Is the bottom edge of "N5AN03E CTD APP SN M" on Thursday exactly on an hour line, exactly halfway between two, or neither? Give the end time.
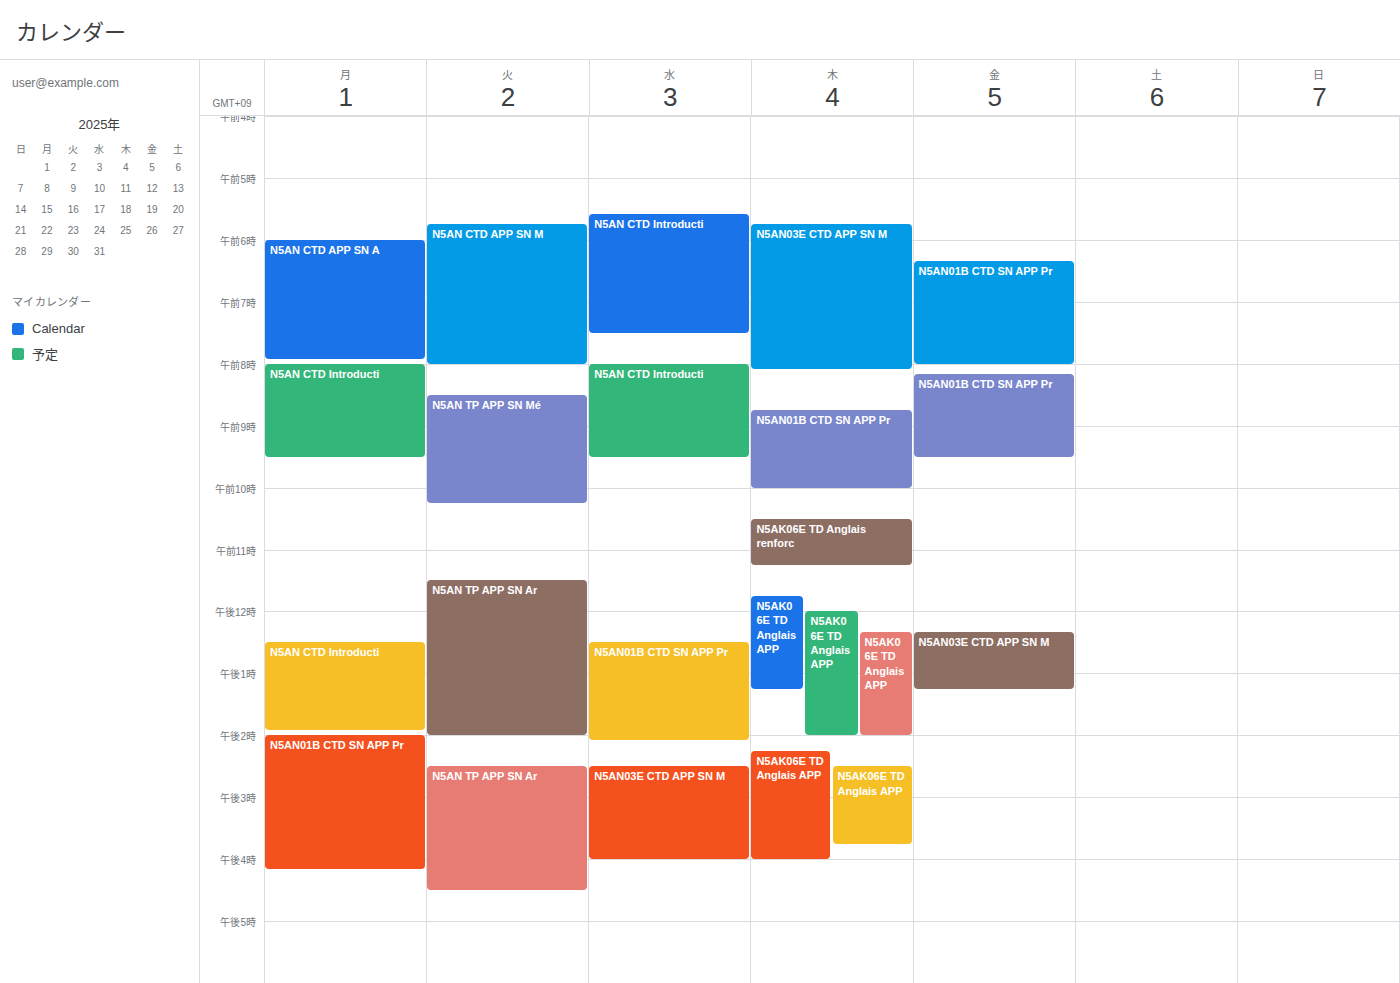
8:05 AM -- neither: 5 minutes below the 8 AM line and 55 minutes above the 9 AM line.